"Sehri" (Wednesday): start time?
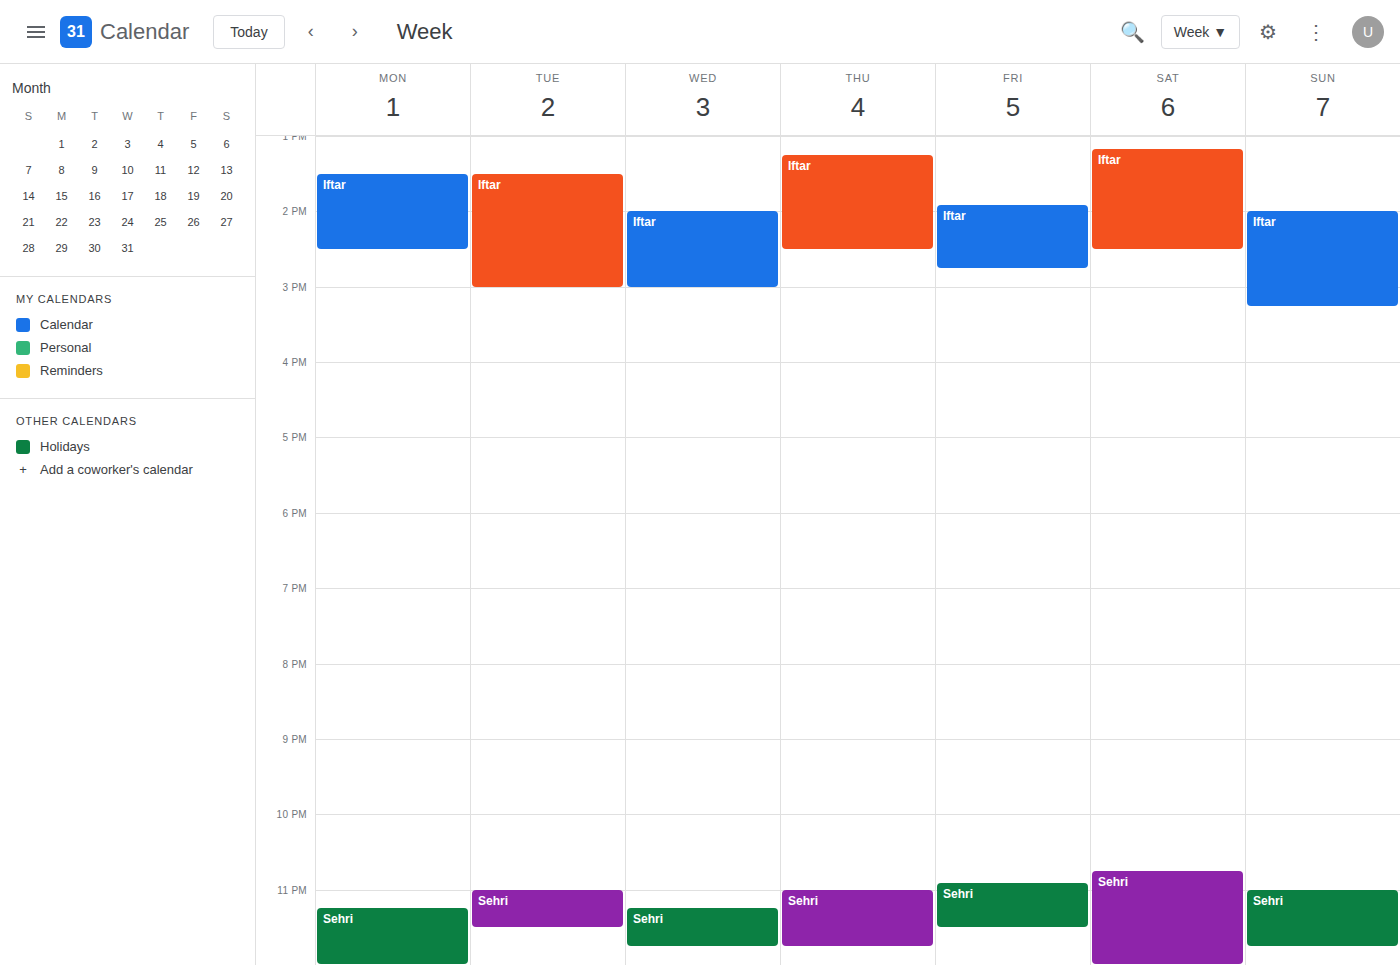
11:15 PM